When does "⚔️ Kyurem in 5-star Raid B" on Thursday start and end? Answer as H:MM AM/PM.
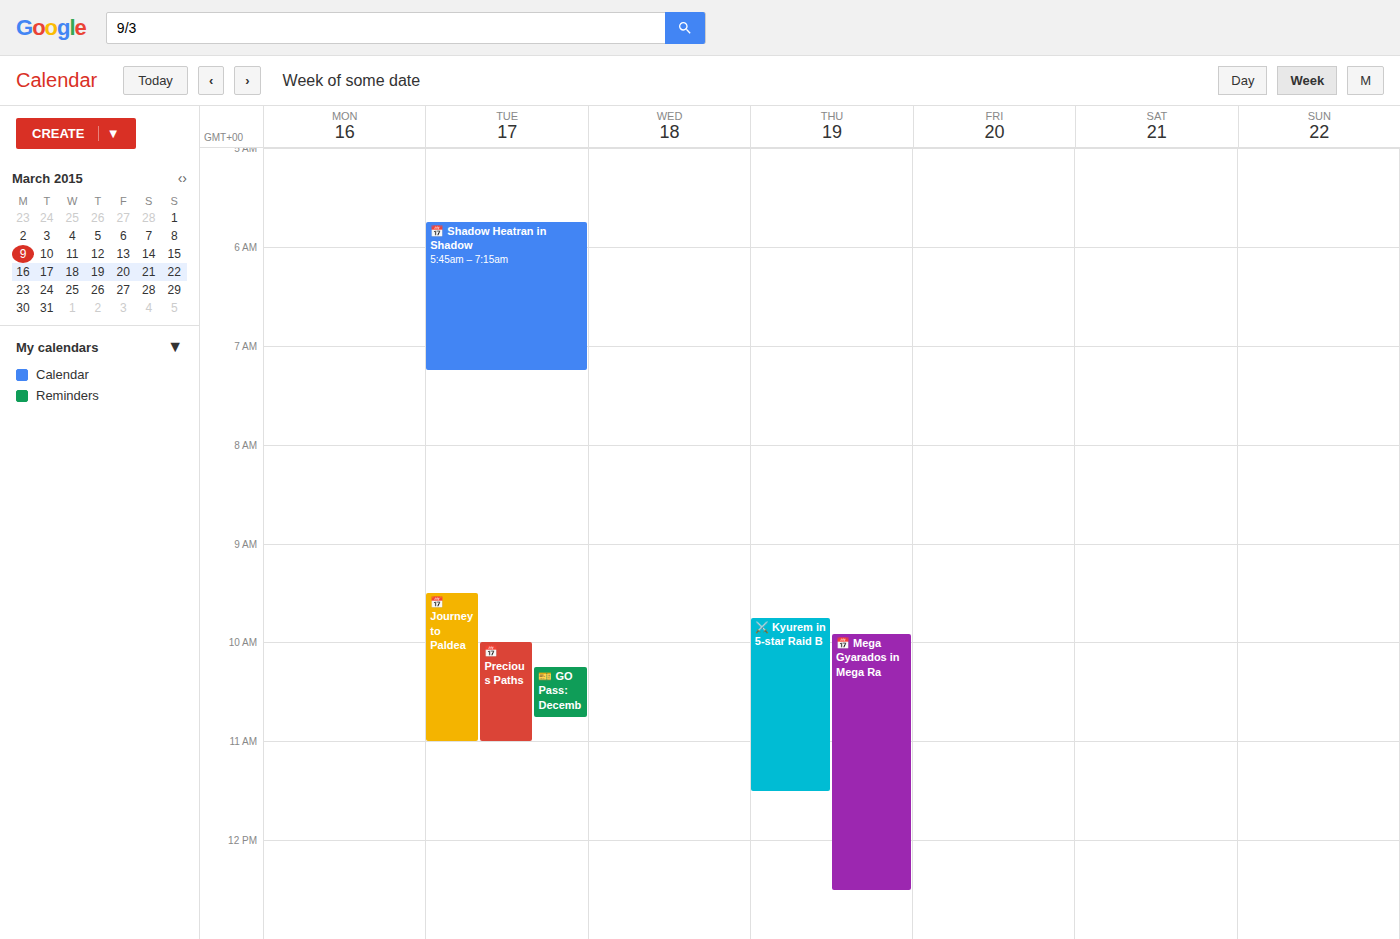
9:45 AM to 11:30 AM